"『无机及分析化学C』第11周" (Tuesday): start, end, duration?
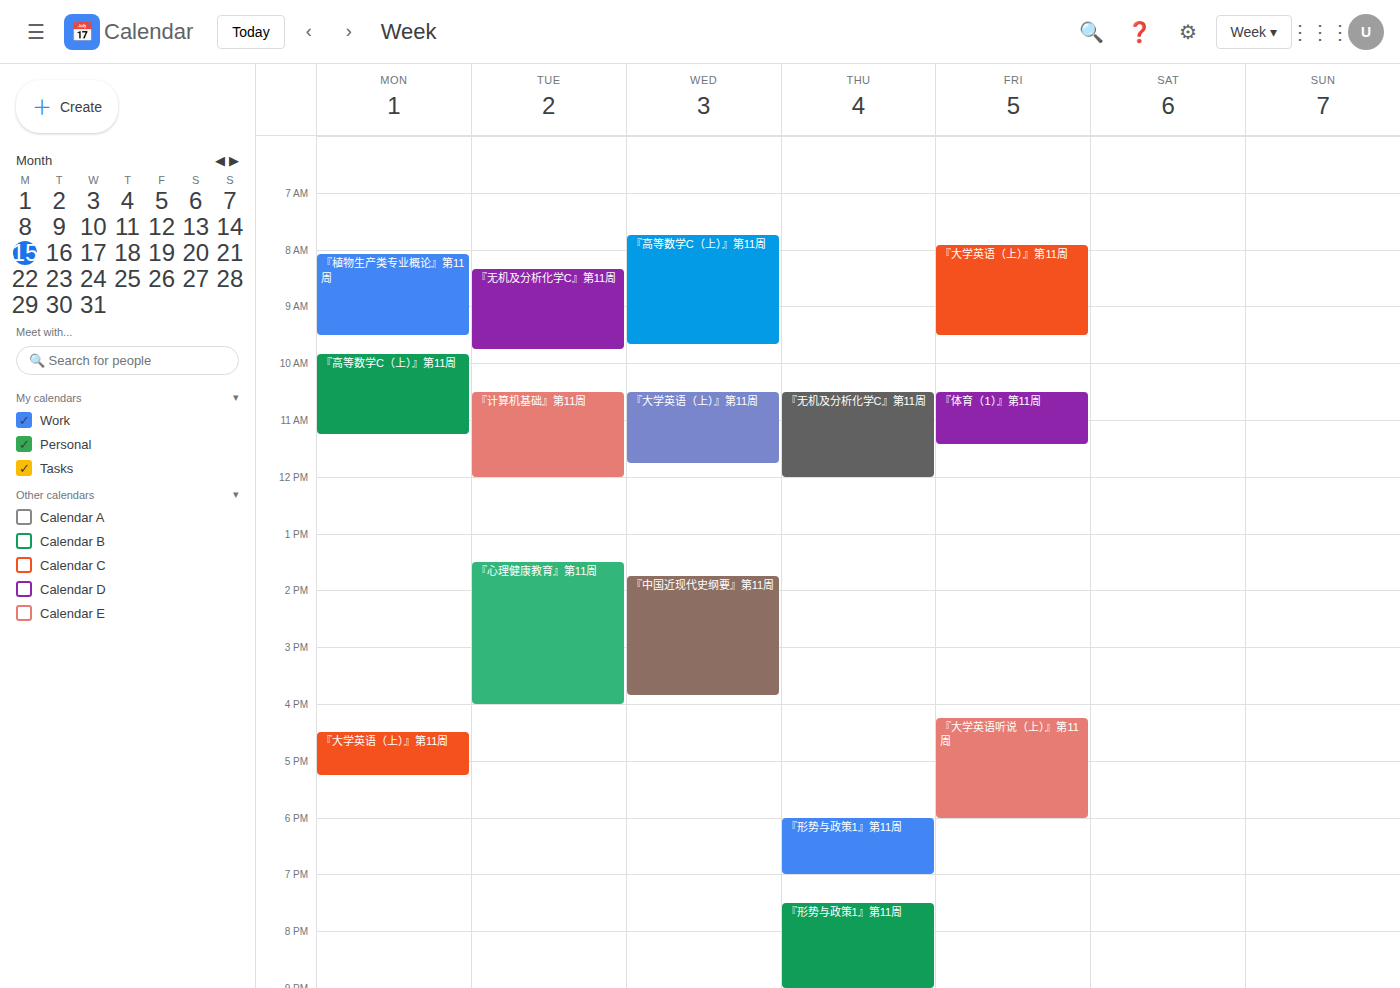
08:20 to 09:45, 1 hour 25 minutes